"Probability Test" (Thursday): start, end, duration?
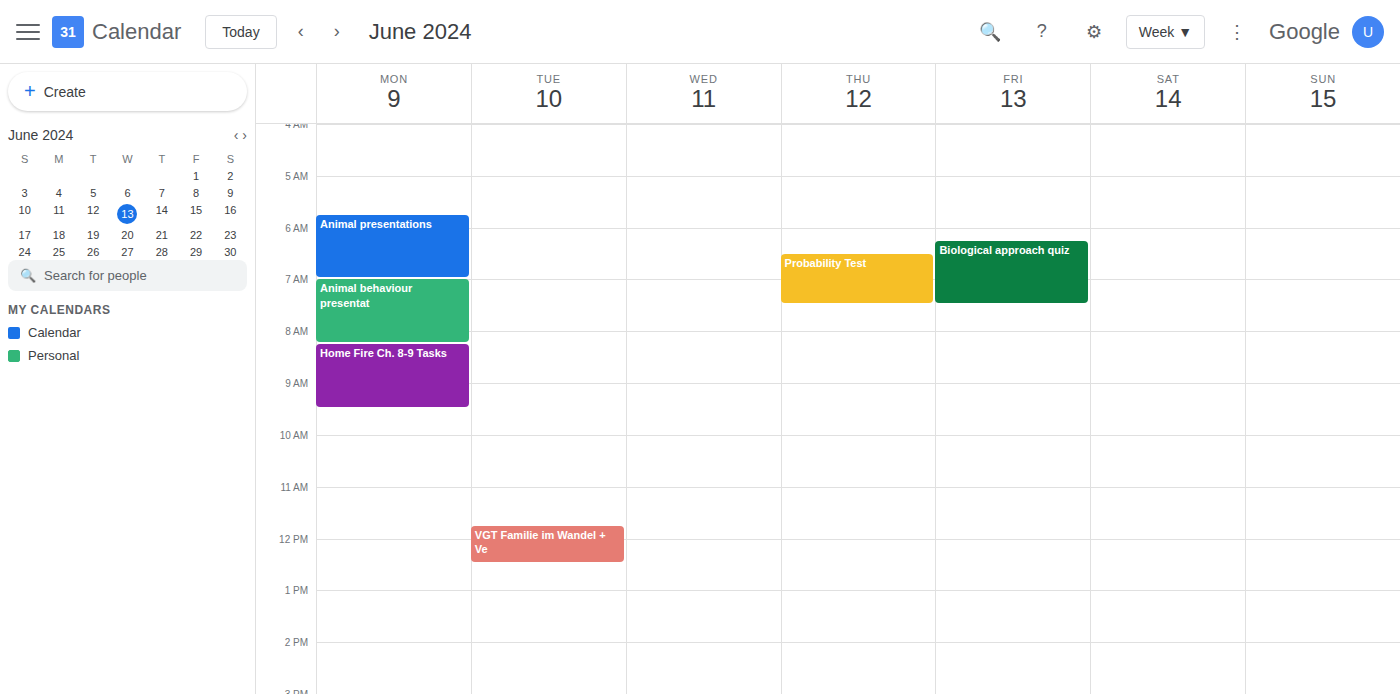
6:30 AM to 7:30 AM, 1 hour